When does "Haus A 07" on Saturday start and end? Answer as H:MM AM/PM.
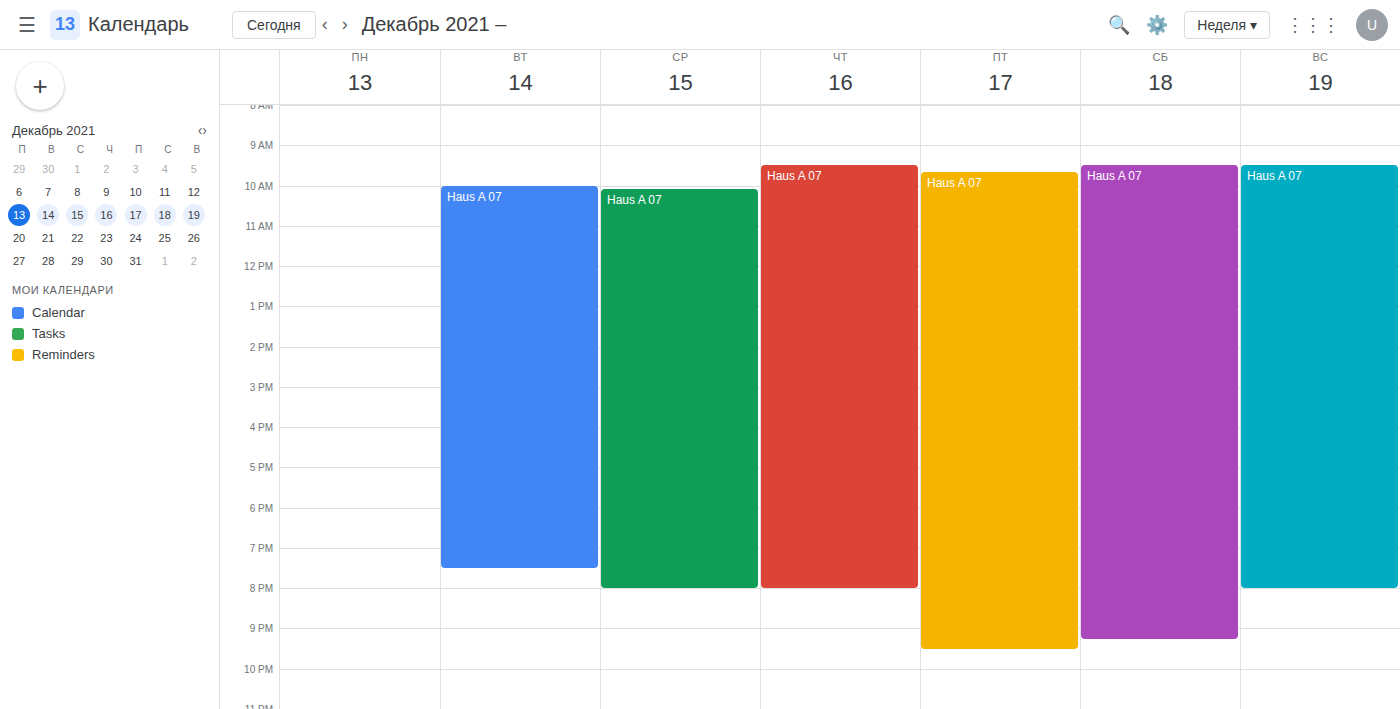
9:30 AM to 9:15 PM